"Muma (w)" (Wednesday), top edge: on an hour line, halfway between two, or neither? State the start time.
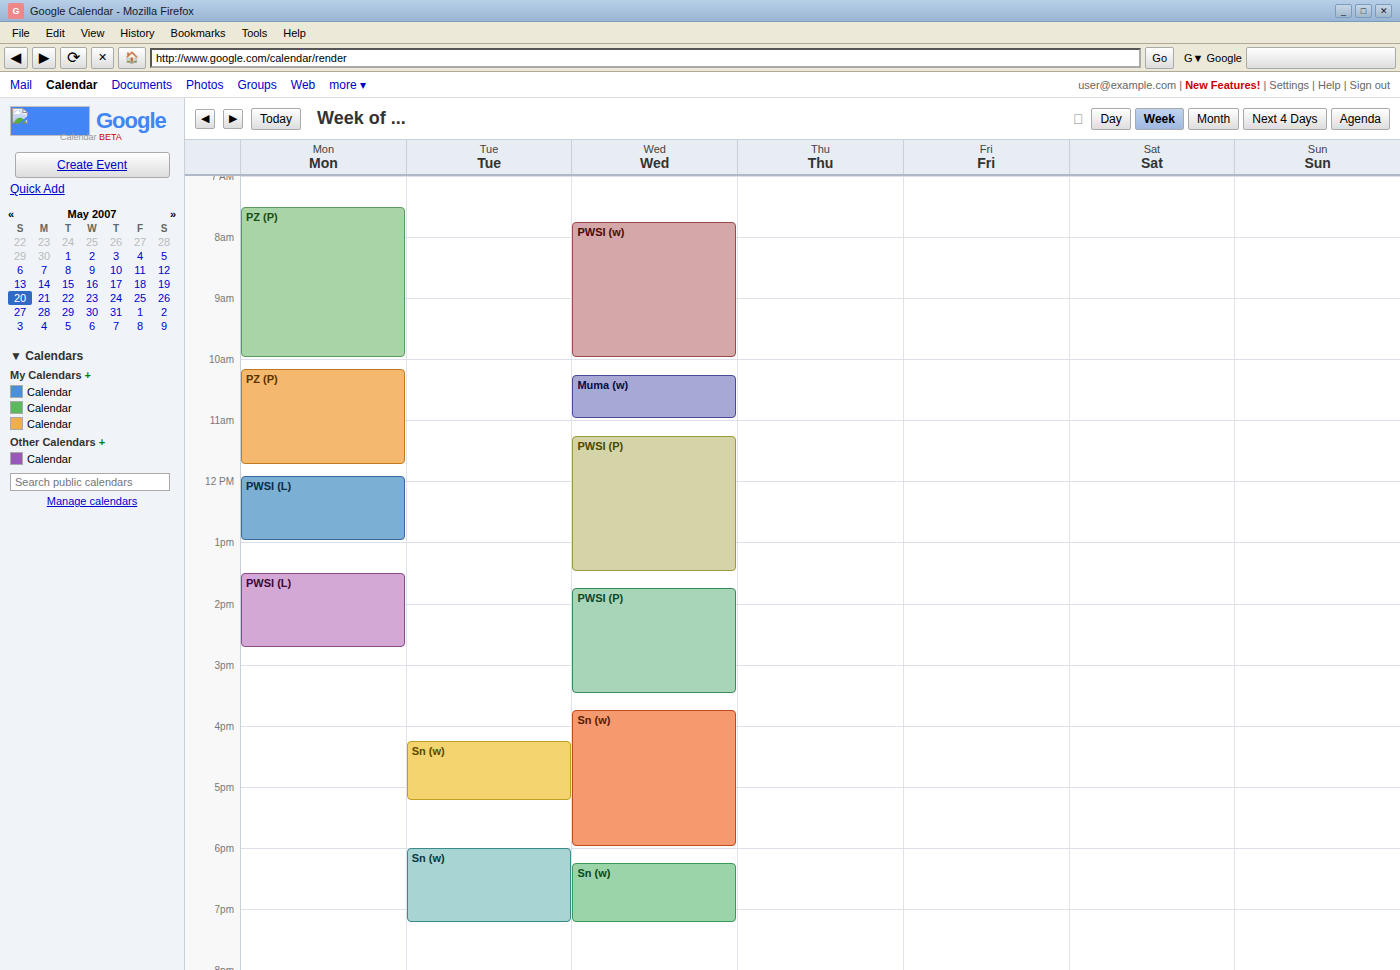
10:15 AM -- neither: a quarter of the way from the 10 AM line to the 11 AM line.